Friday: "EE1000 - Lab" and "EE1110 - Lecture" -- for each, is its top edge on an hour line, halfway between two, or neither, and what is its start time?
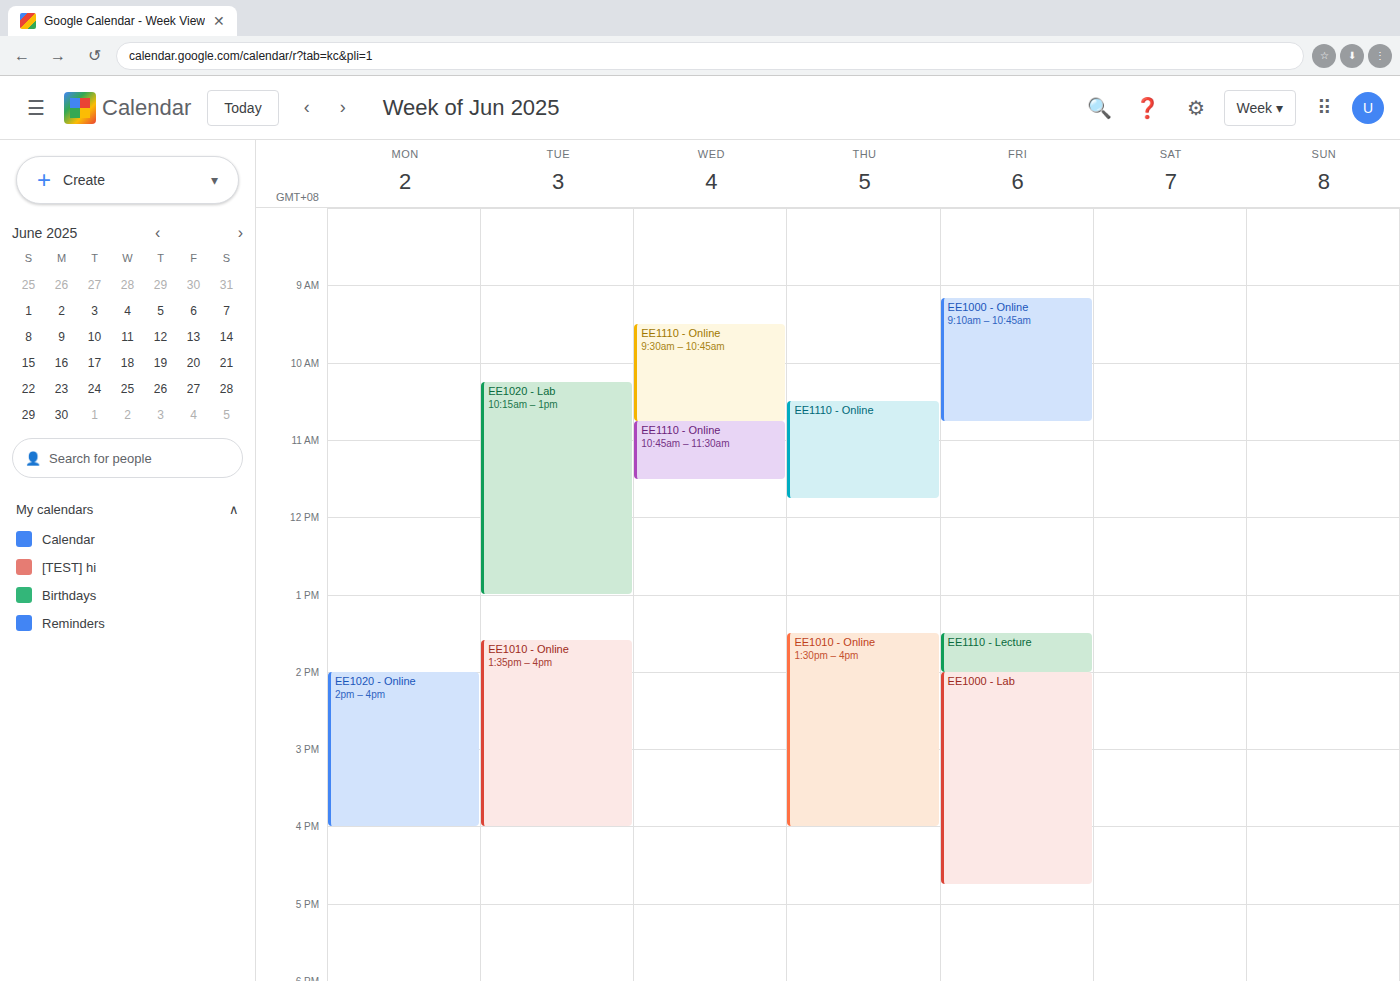
"EE1000 - Lab": 14:00, exactly on the 14:00 line. "EE1110 - Lecture": 13:30, halfway between the 13:00 and 14:00 lines.